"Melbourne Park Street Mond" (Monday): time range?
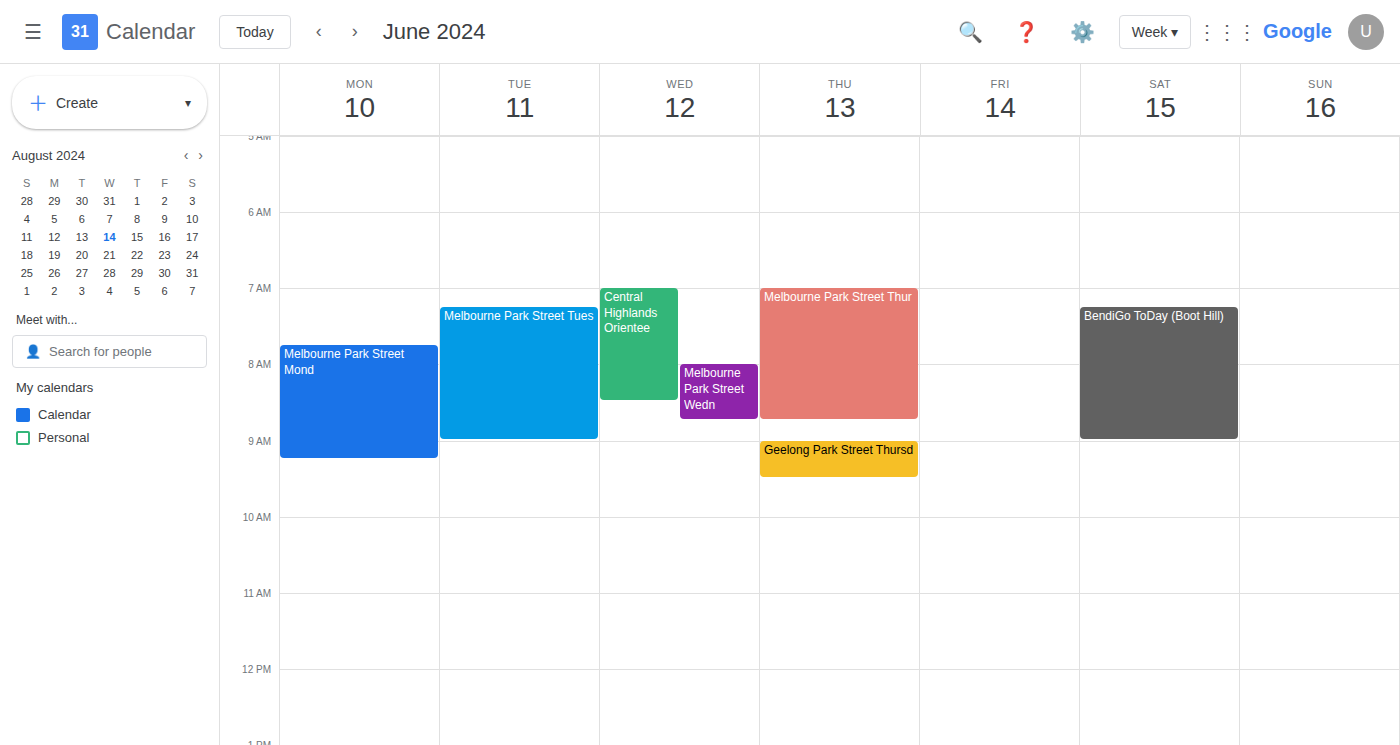
7:45 AM to 9:15 AM